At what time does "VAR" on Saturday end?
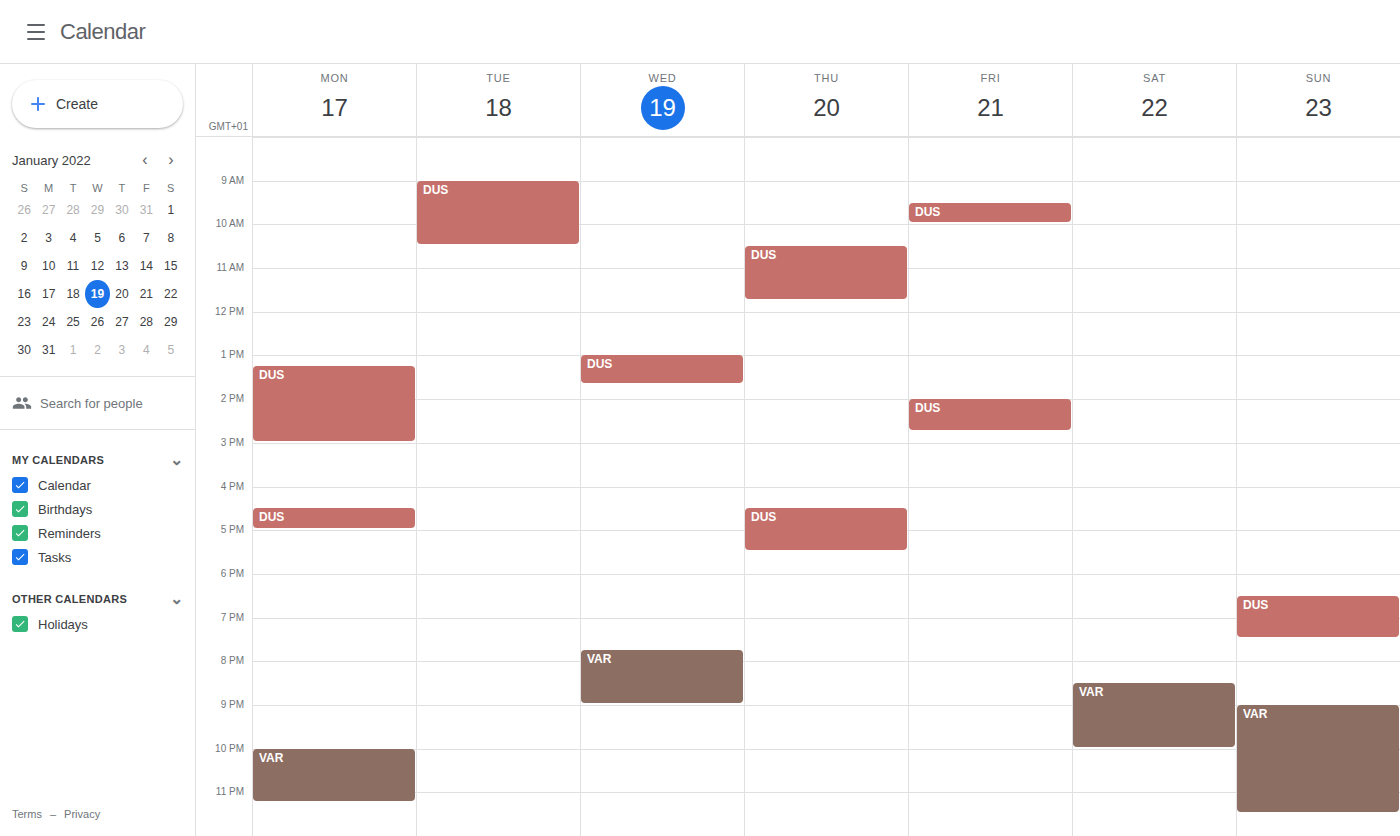
10:00 PM